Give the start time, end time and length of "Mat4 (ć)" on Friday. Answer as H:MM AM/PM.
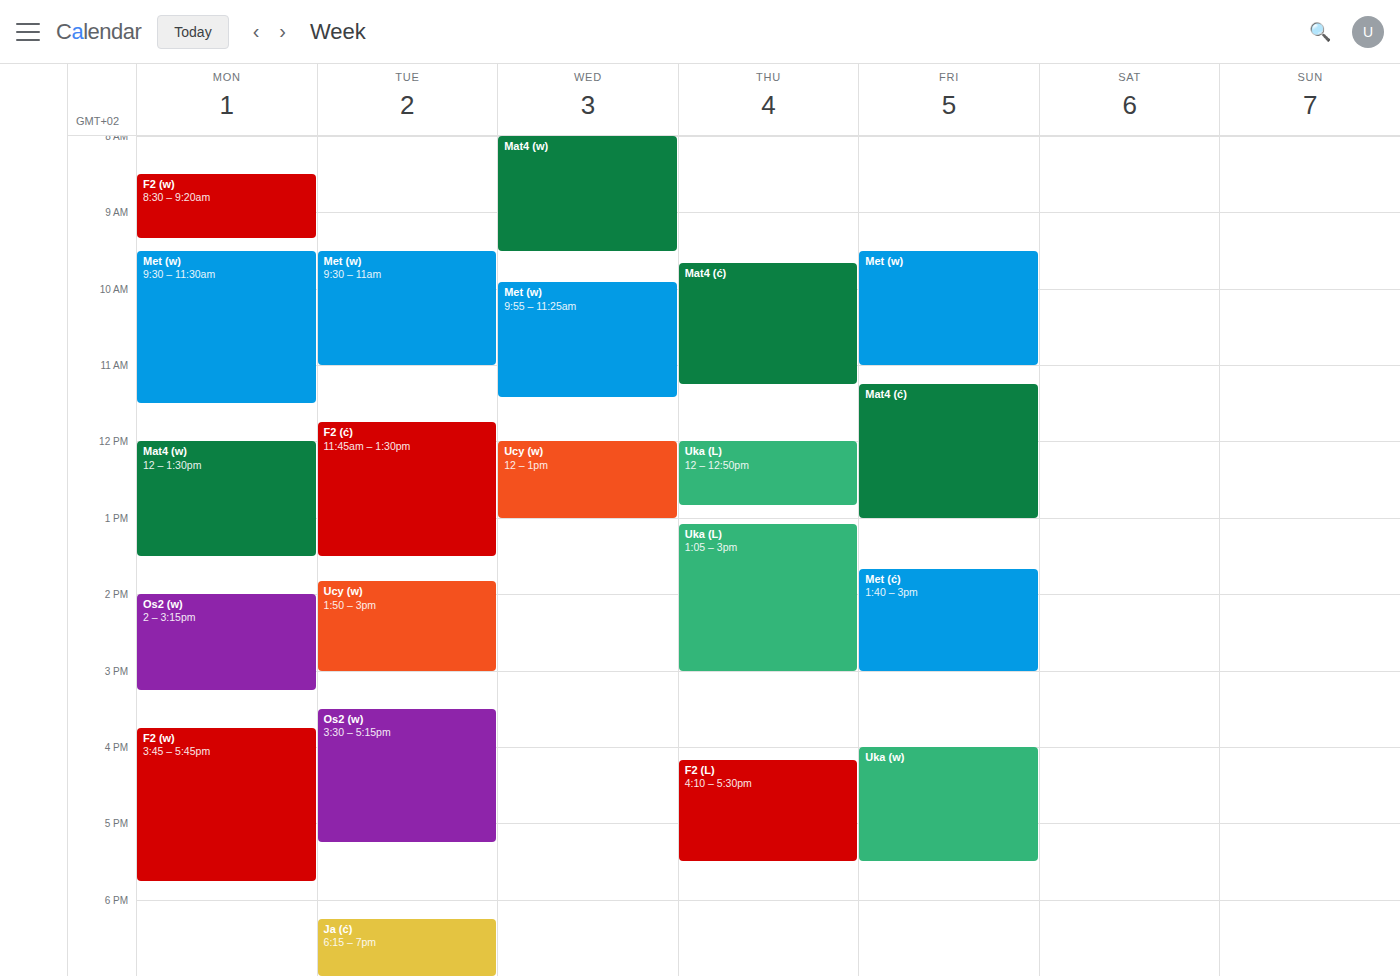
11:15 AM to 1:00 PM, 1 hour 45 minutes